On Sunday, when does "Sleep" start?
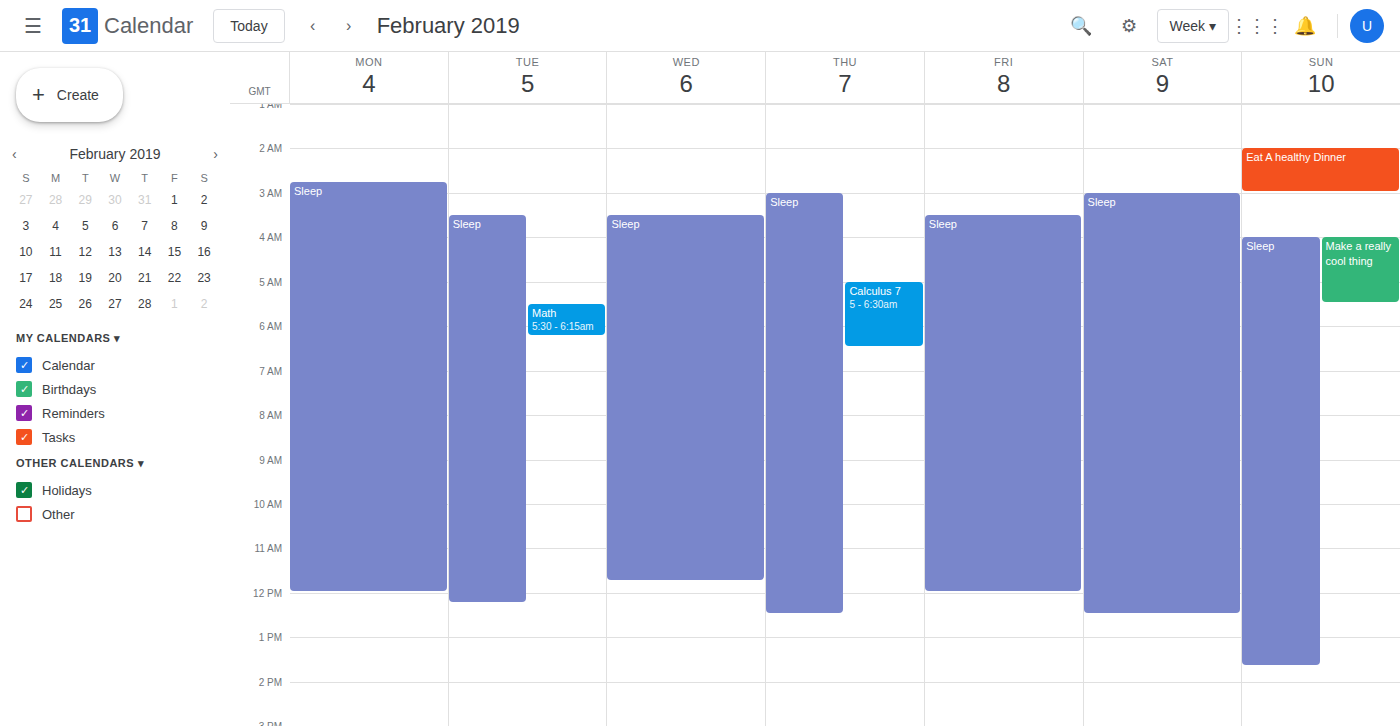
4:00 AM